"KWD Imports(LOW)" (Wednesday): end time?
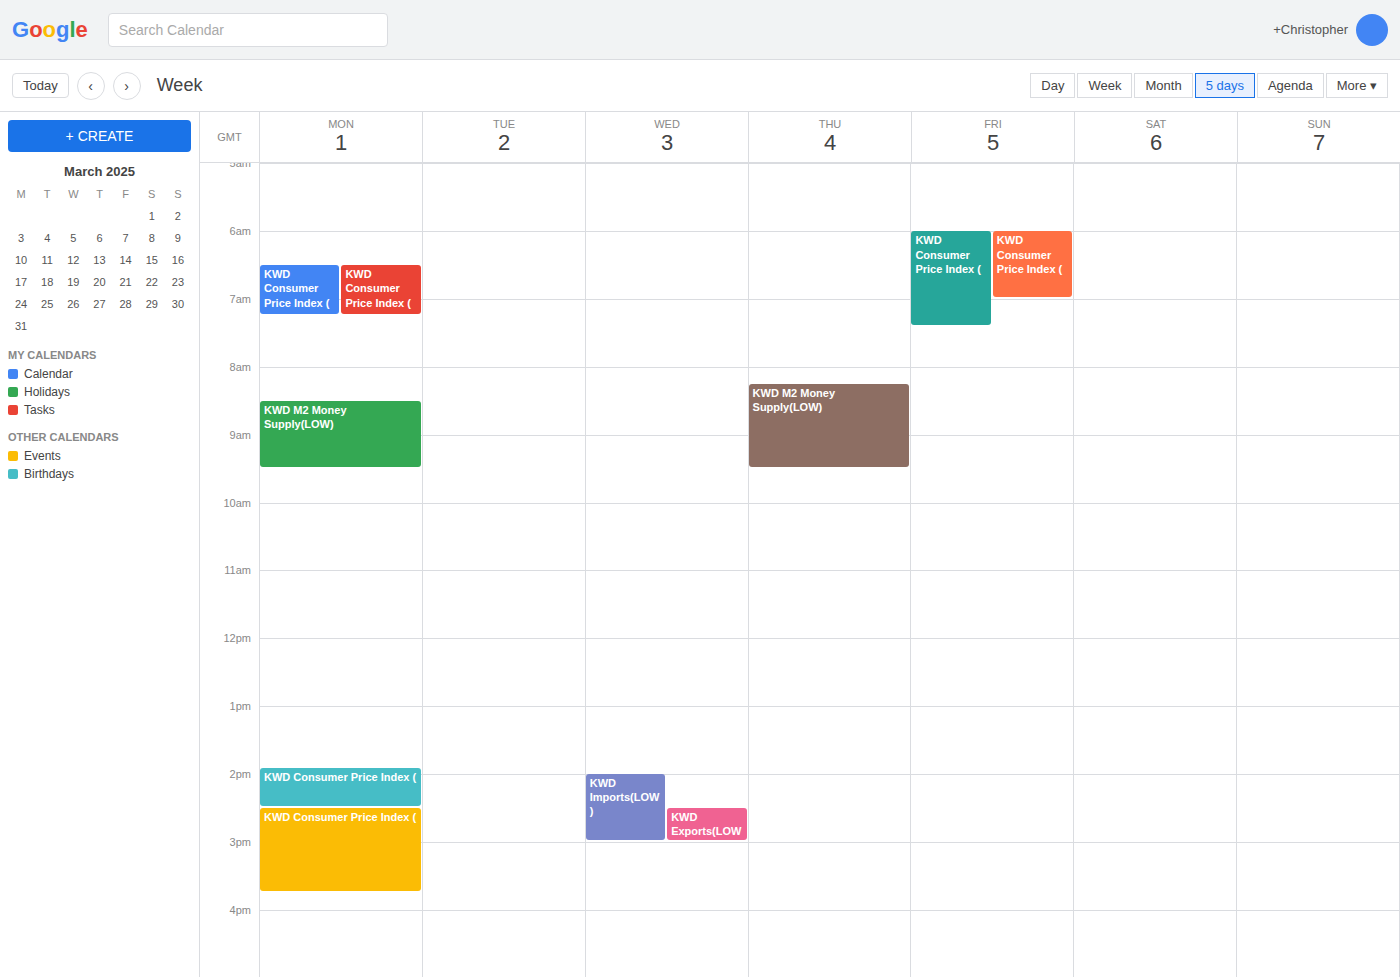
15:00